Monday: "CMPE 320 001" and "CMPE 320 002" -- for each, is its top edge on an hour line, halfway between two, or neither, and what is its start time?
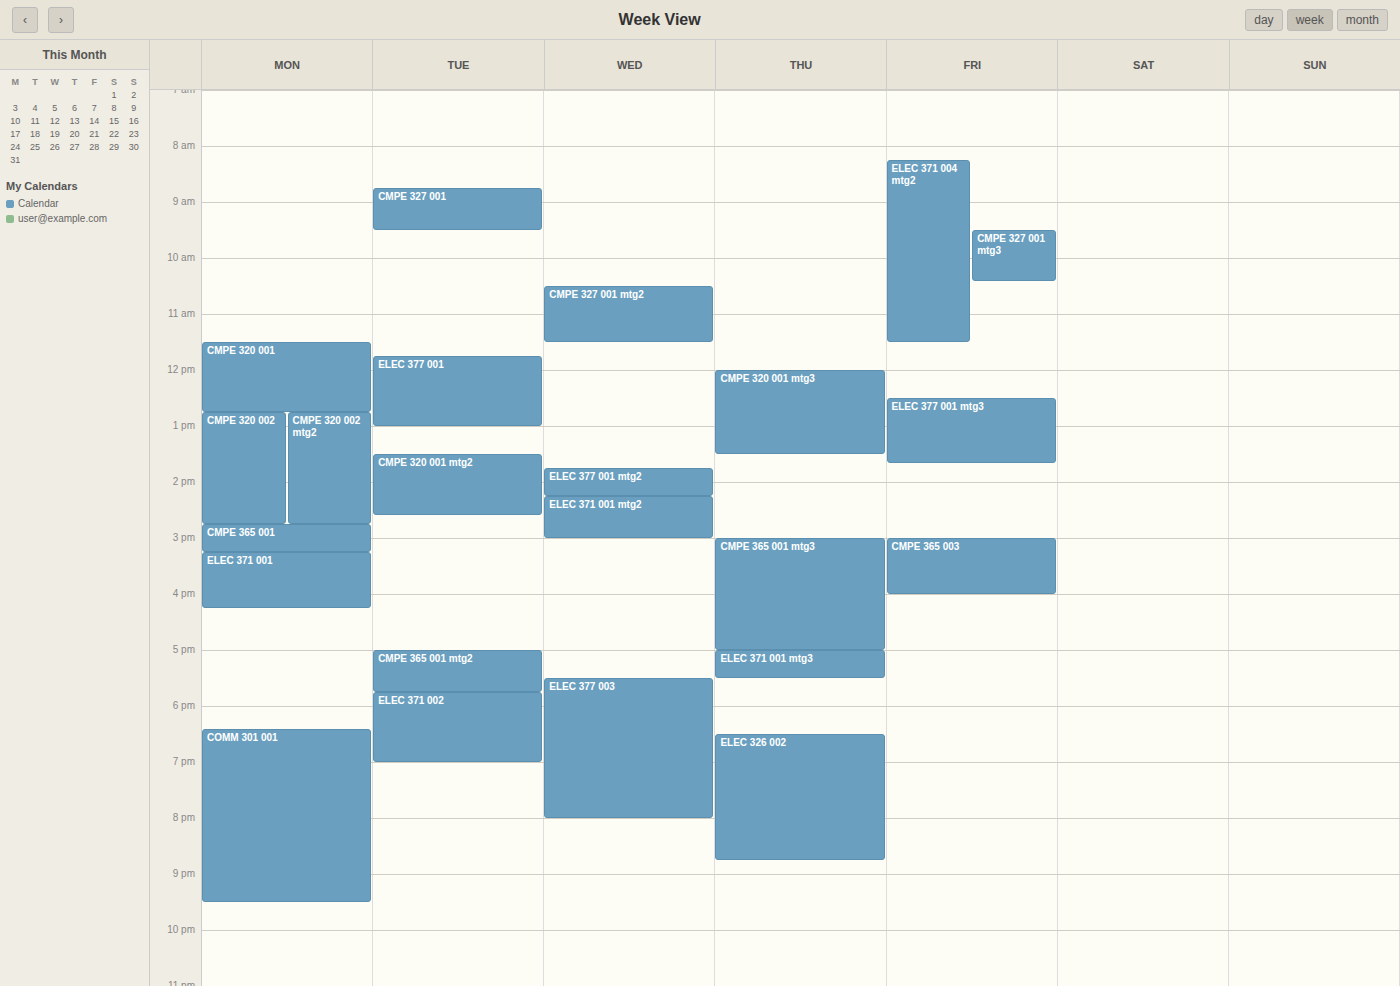
"CMPE 320 001": 11:30 AM, halfway between the 11 AM and 12 PM lines. "CMPE 320 002": 12:45 PM, neither: three quarters of the way from the 12 PM line to the 1 PM line.